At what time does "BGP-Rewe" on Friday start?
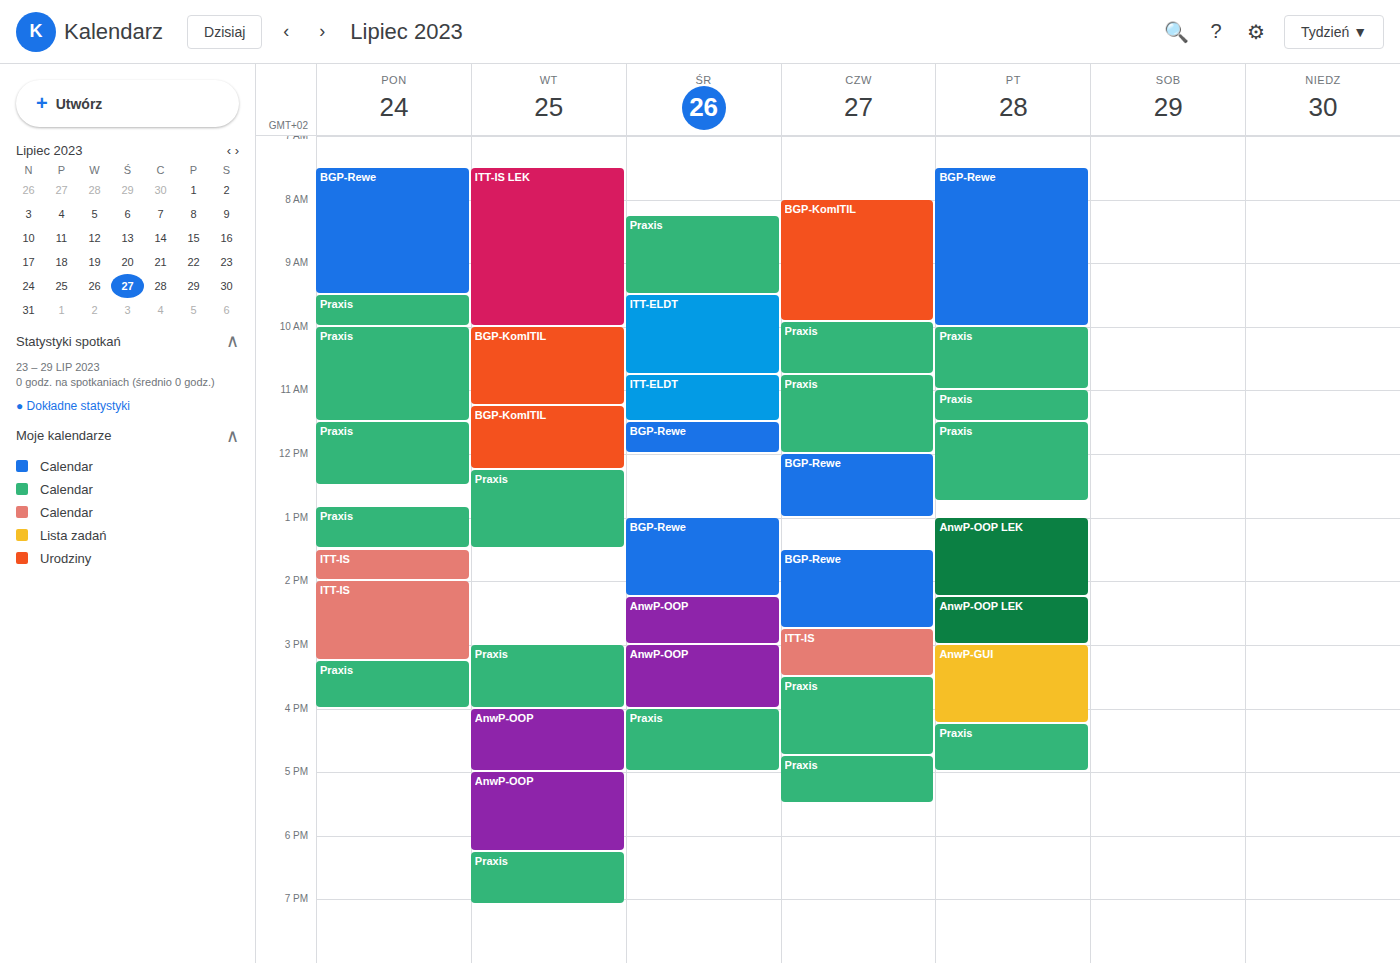
7:30 AM